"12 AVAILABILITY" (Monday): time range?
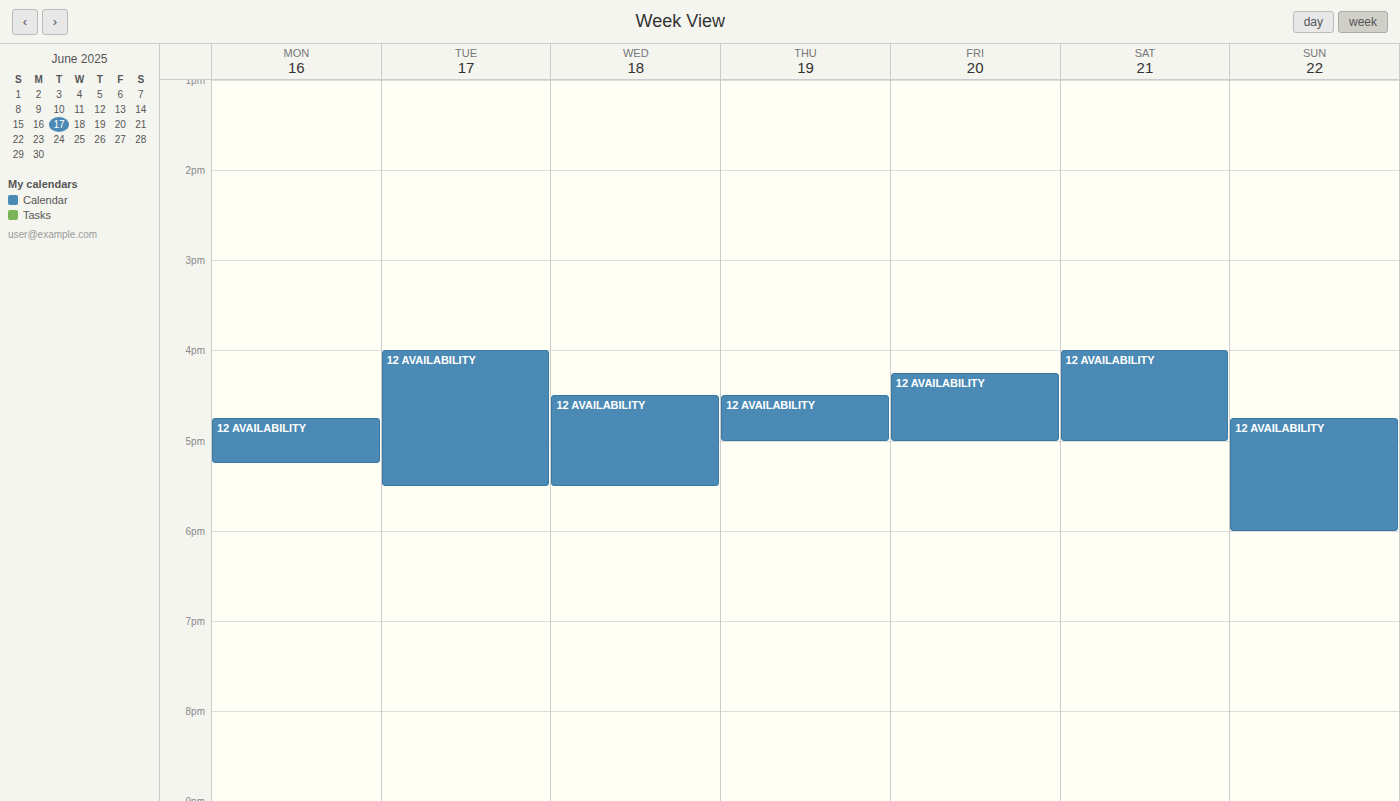
4:45 PM to 5:15 PM